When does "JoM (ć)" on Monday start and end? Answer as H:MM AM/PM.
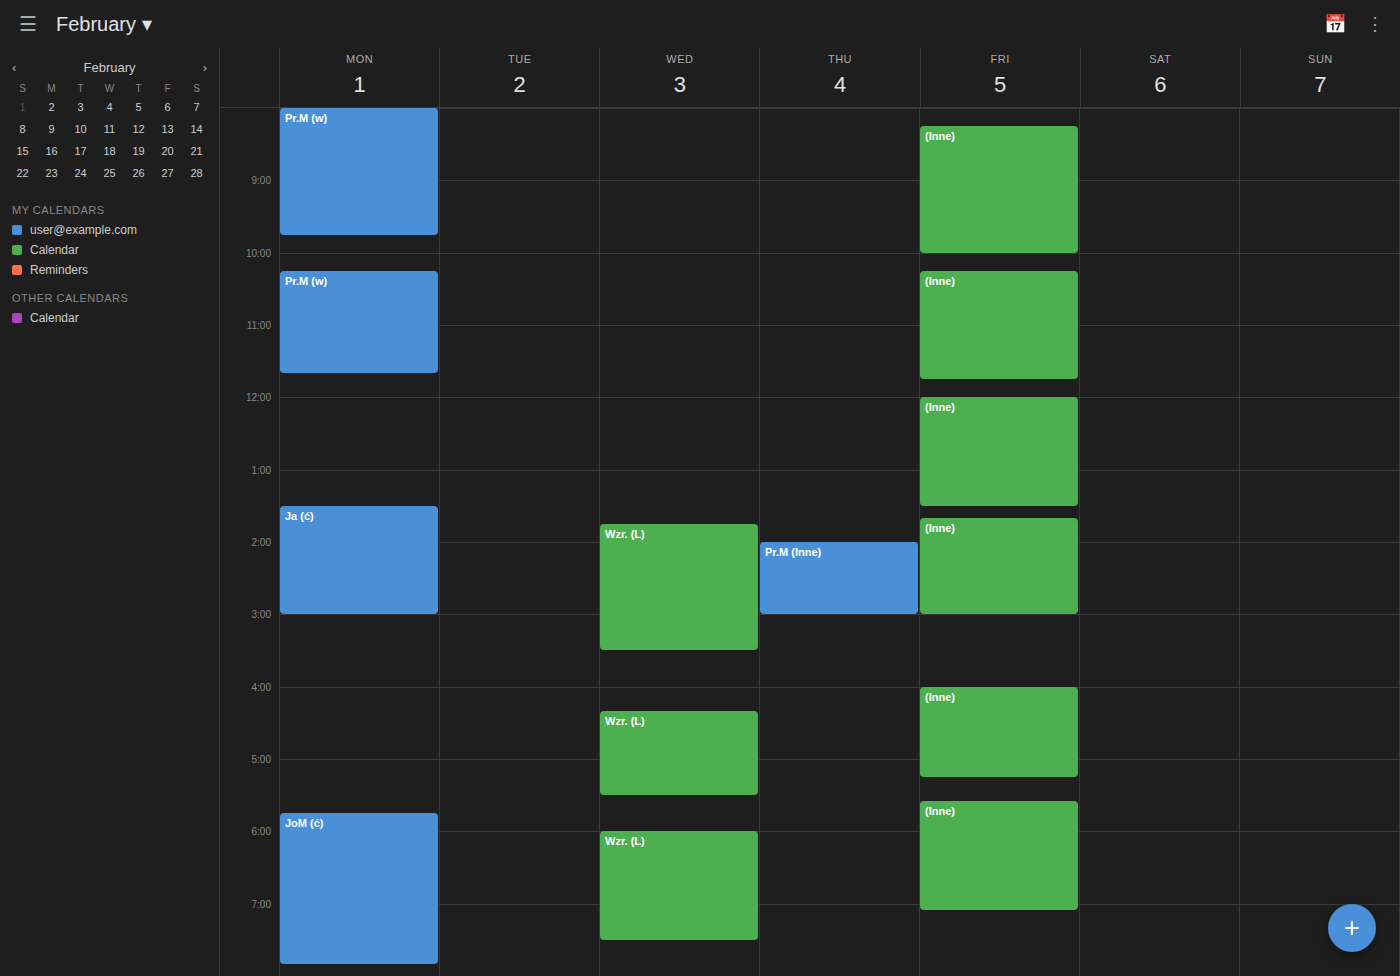
5:45 PM to 7:50 PM